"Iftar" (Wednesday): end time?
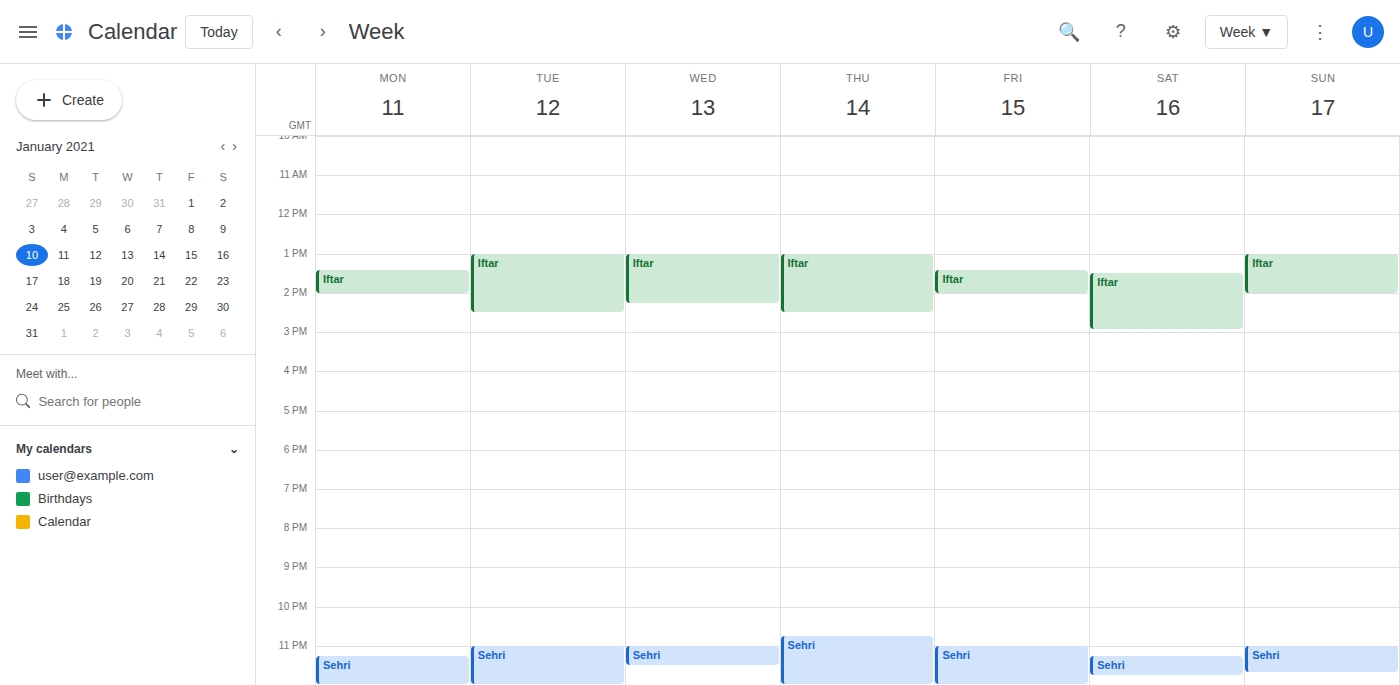
2:15 PM